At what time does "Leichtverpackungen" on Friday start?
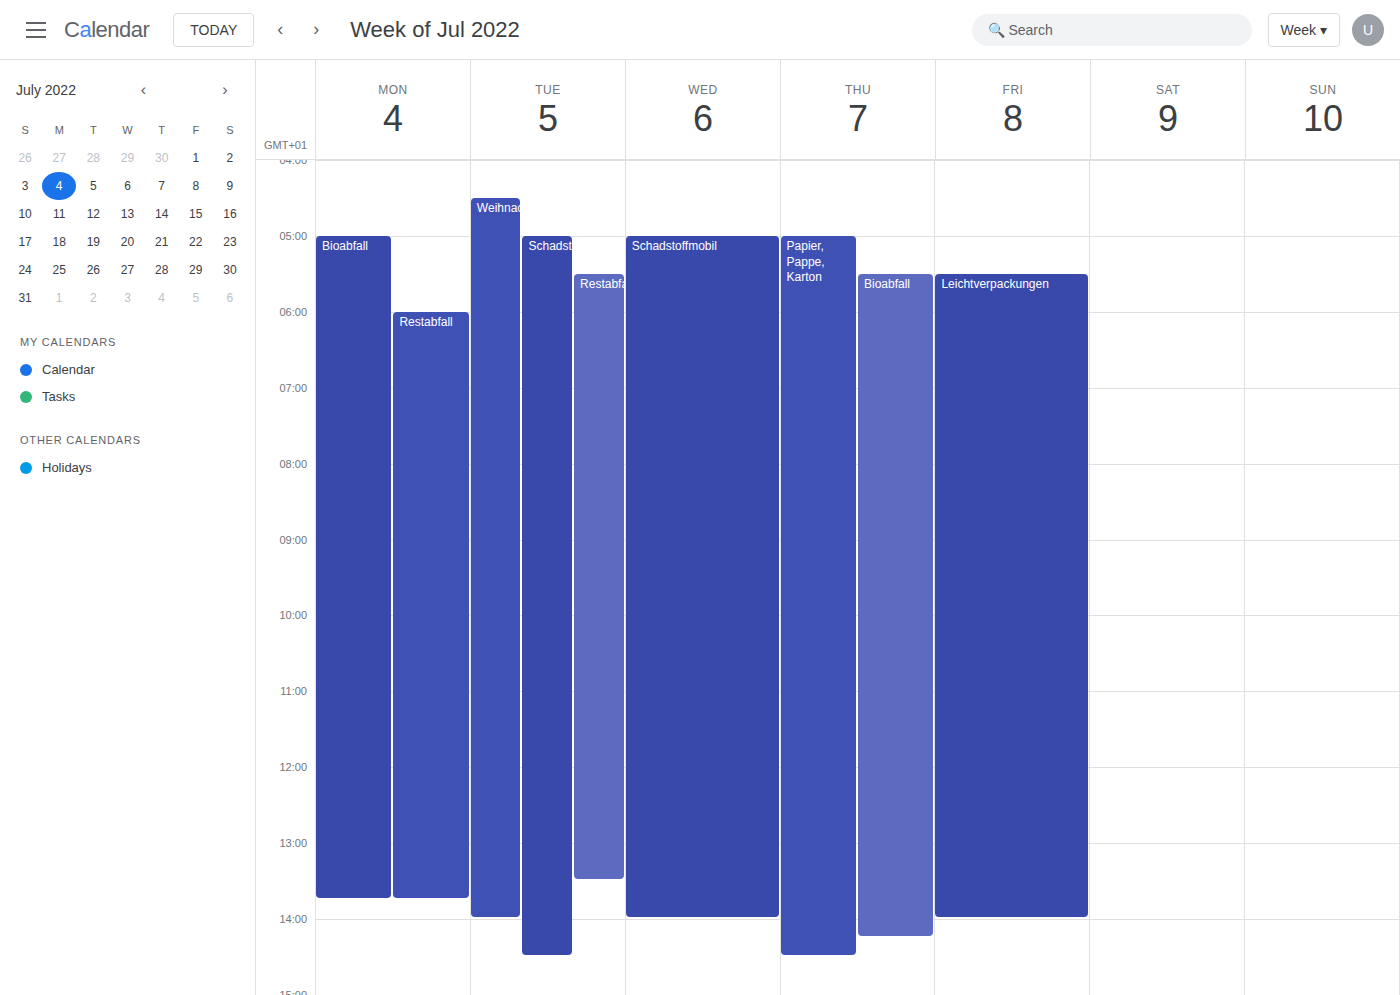
5:30 AM